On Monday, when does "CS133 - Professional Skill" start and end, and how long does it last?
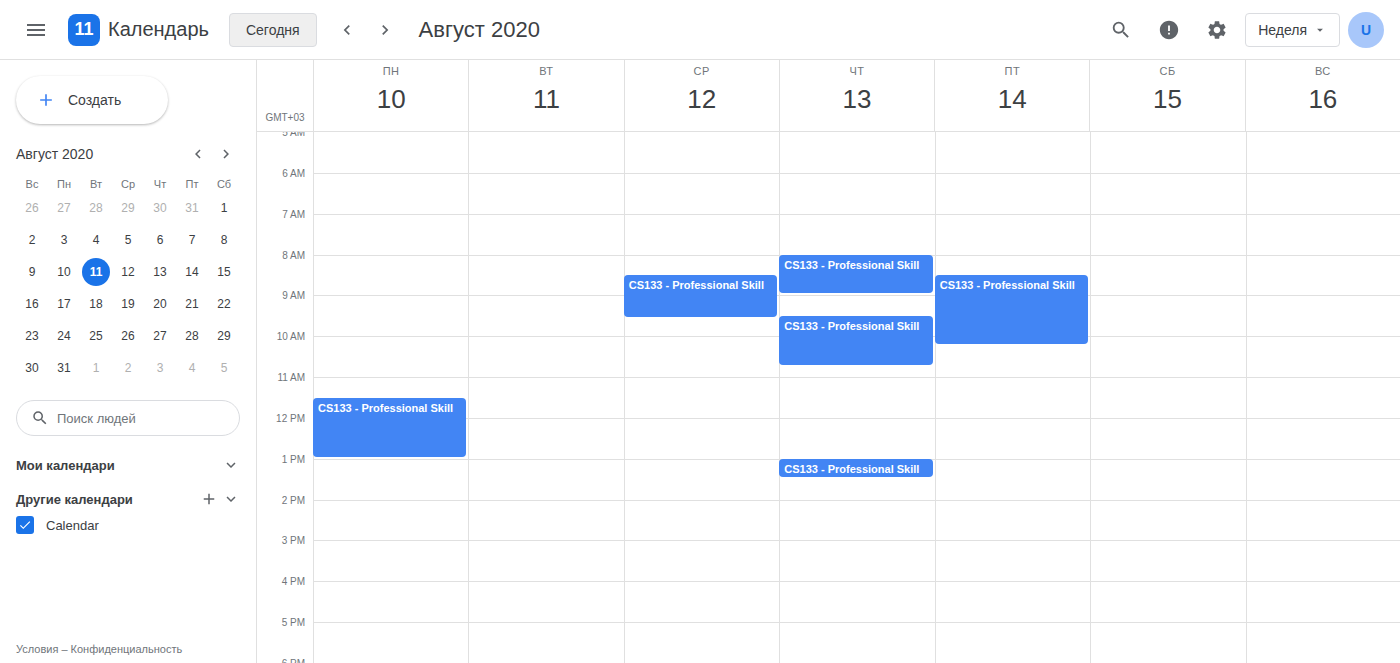
11:30 AM to 1:00 PM, 1 hour 30 minutes